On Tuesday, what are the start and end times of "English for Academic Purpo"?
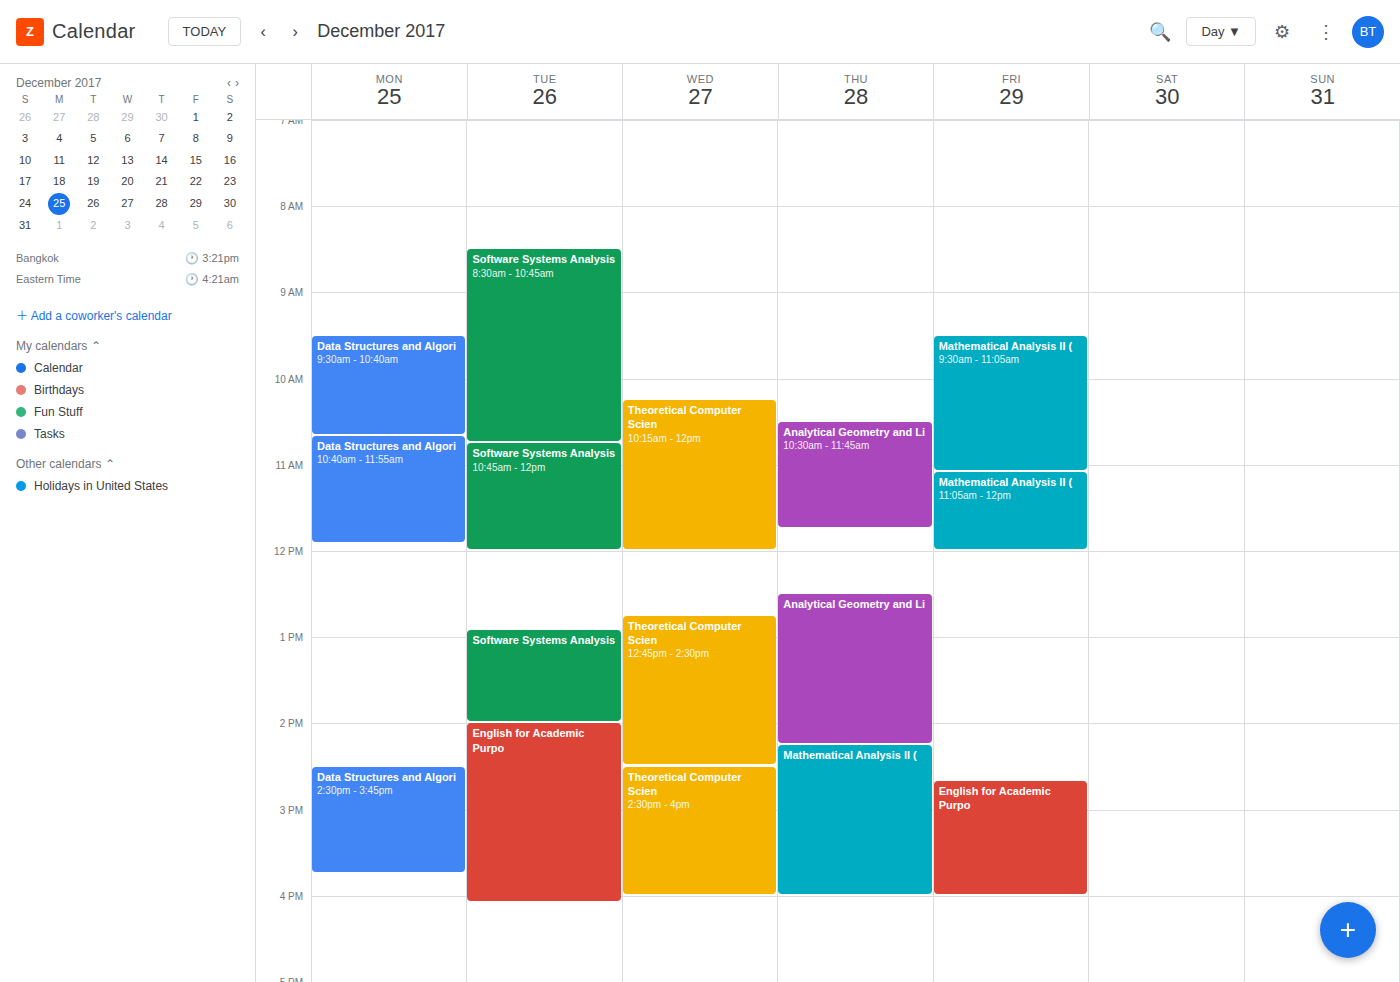
2:00 PM to 4:05 PM